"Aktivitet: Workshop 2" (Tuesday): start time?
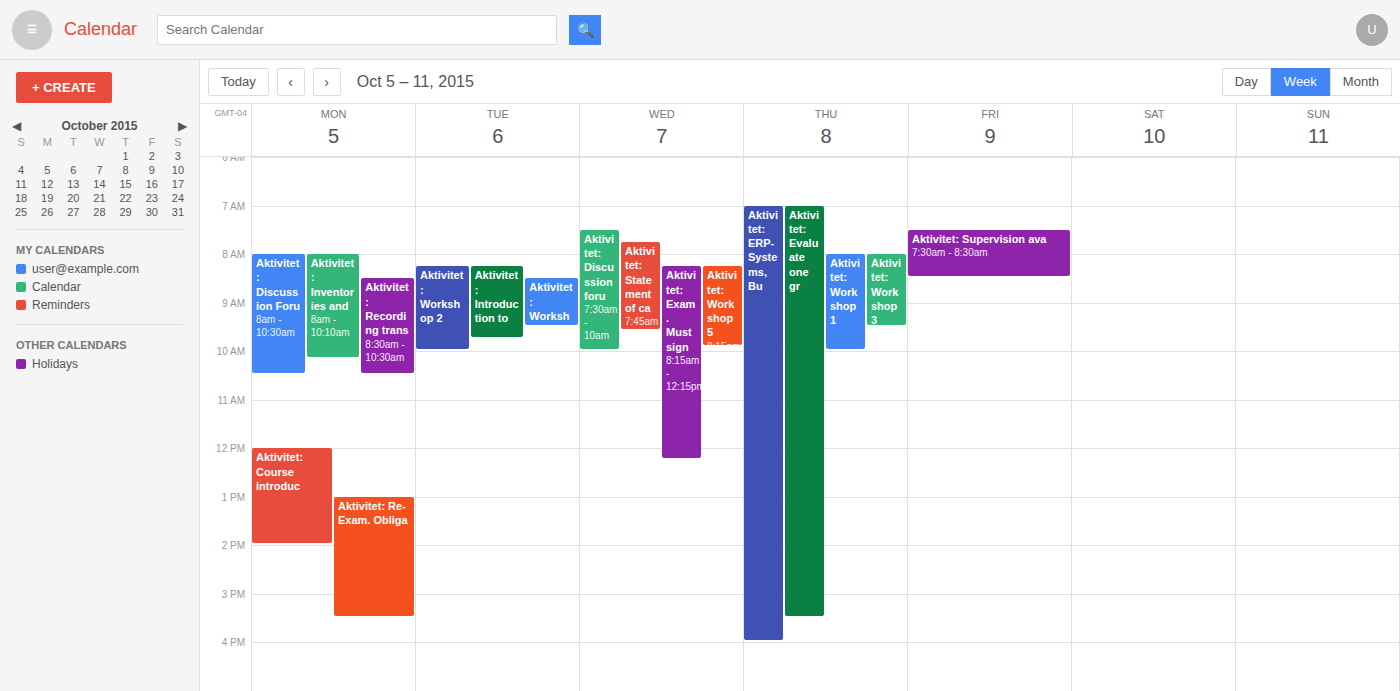
8:15 AM